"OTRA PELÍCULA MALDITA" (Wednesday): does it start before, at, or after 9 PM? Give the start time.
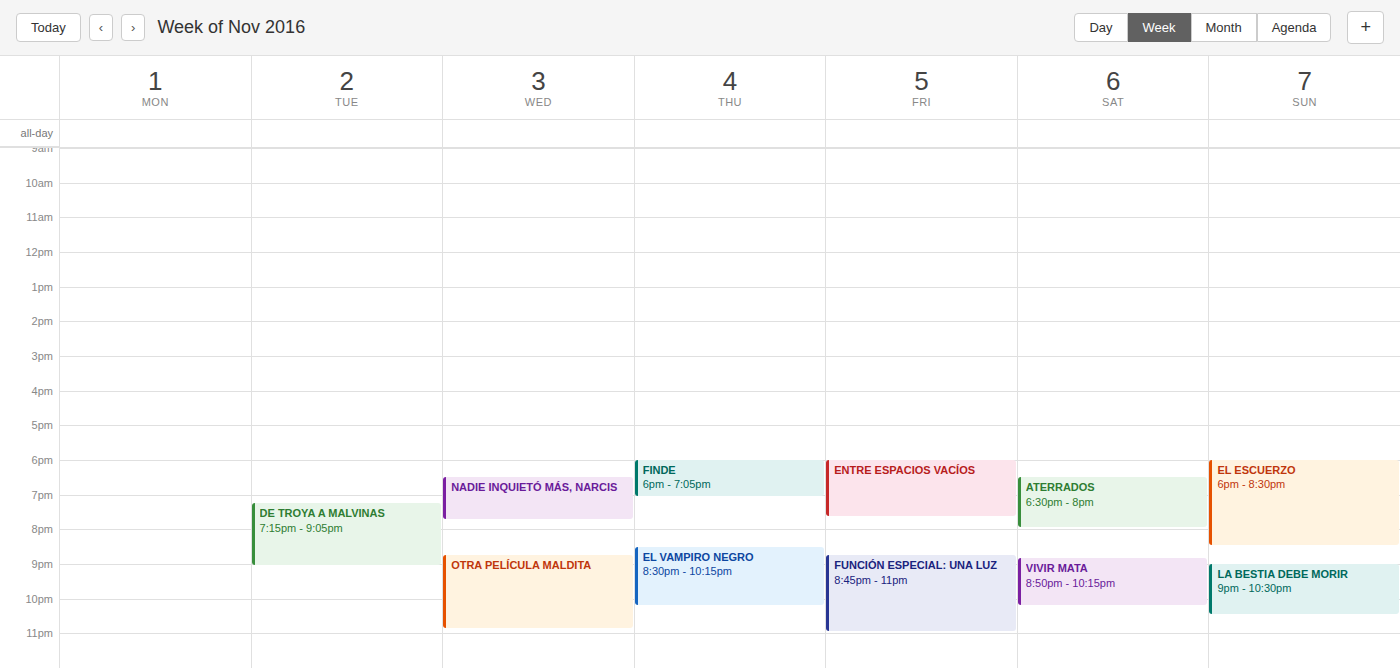
8:45 PM -- before 9 PM, 15 minutes above the 9 PM line.